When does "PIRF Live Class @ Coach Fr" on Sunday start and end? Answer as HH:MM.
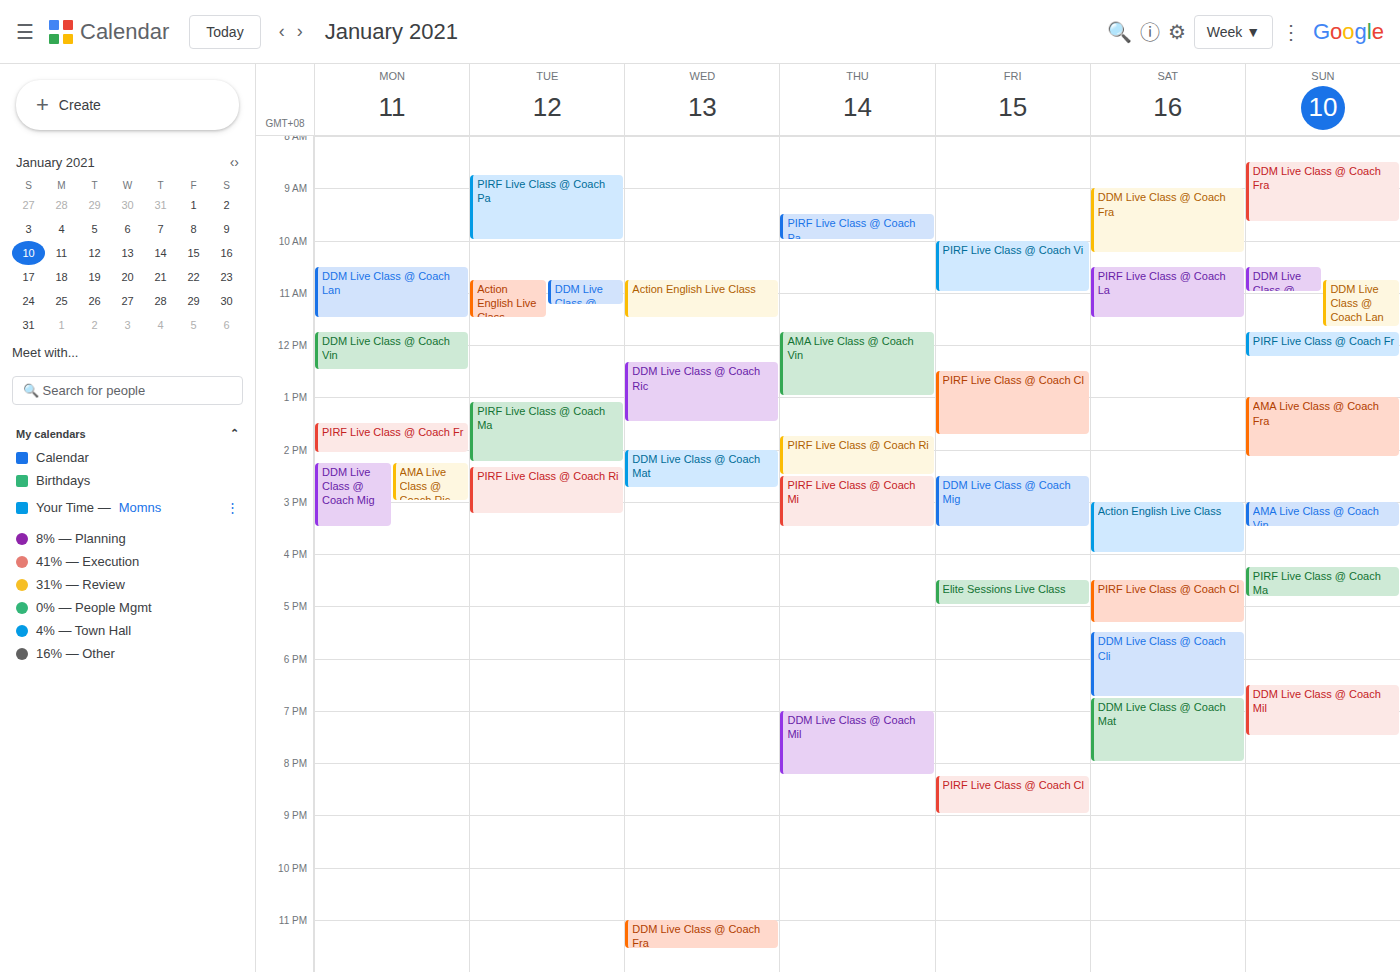
11:45 to 12:15